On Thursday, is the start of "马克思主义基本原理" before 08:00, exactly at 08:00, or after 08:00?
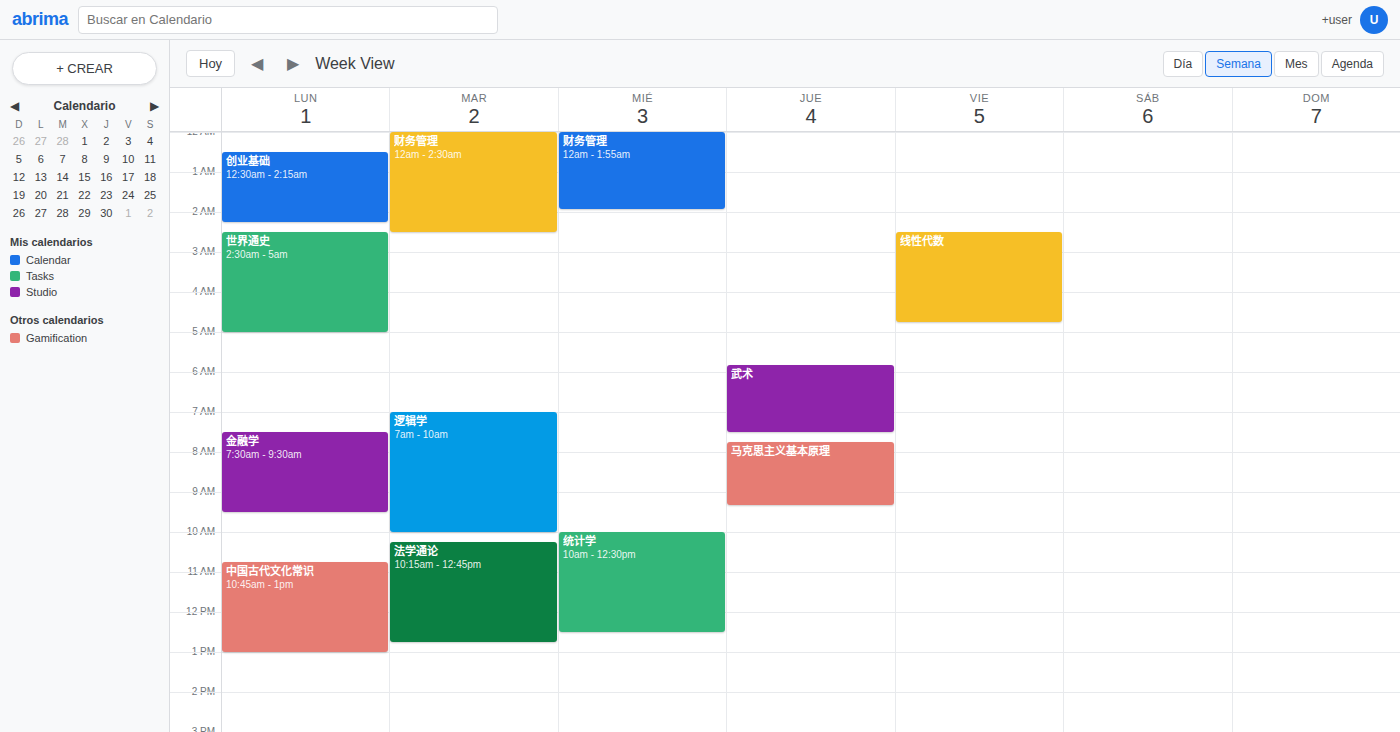
07:45 -- before 08:00, 15 minutes above the 08:00 line.